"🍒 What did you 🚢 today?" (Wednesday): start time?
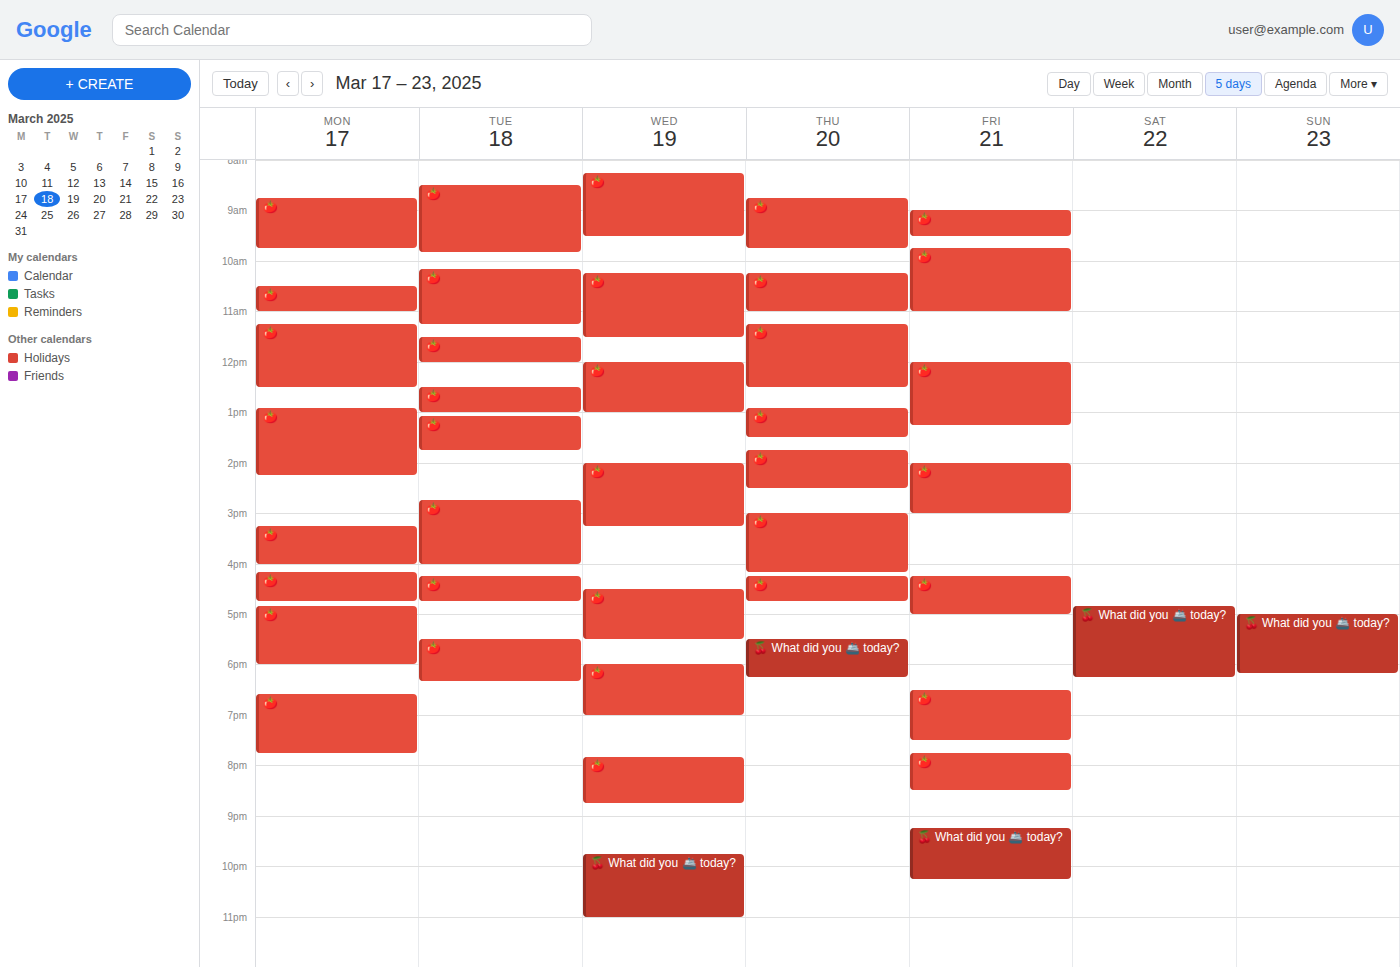
9:45 PM